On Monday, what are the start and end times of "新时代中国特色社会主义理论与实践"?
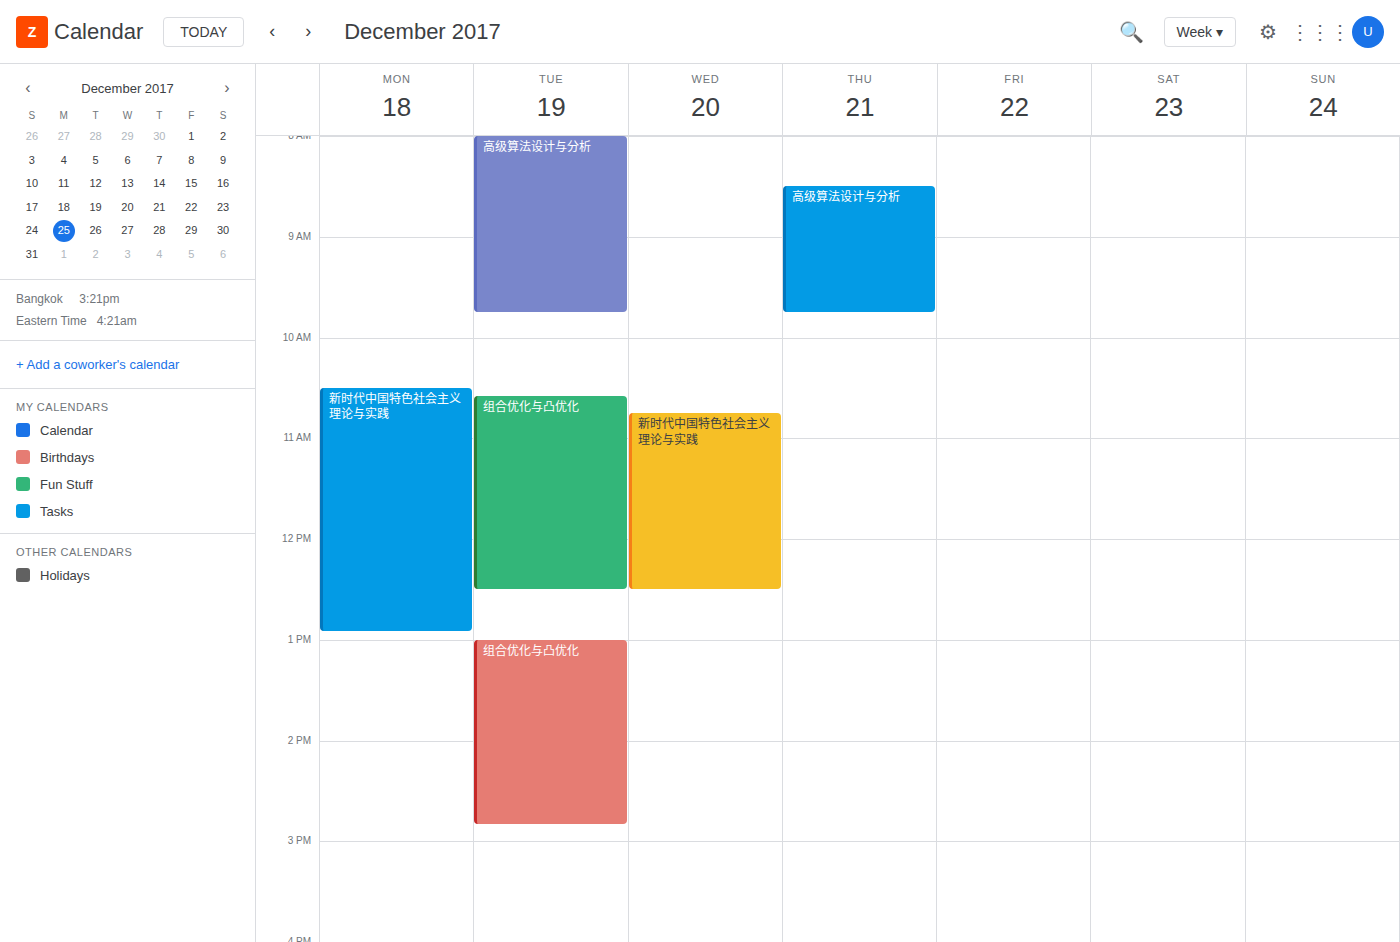
10:30 AM to 12:55 PM